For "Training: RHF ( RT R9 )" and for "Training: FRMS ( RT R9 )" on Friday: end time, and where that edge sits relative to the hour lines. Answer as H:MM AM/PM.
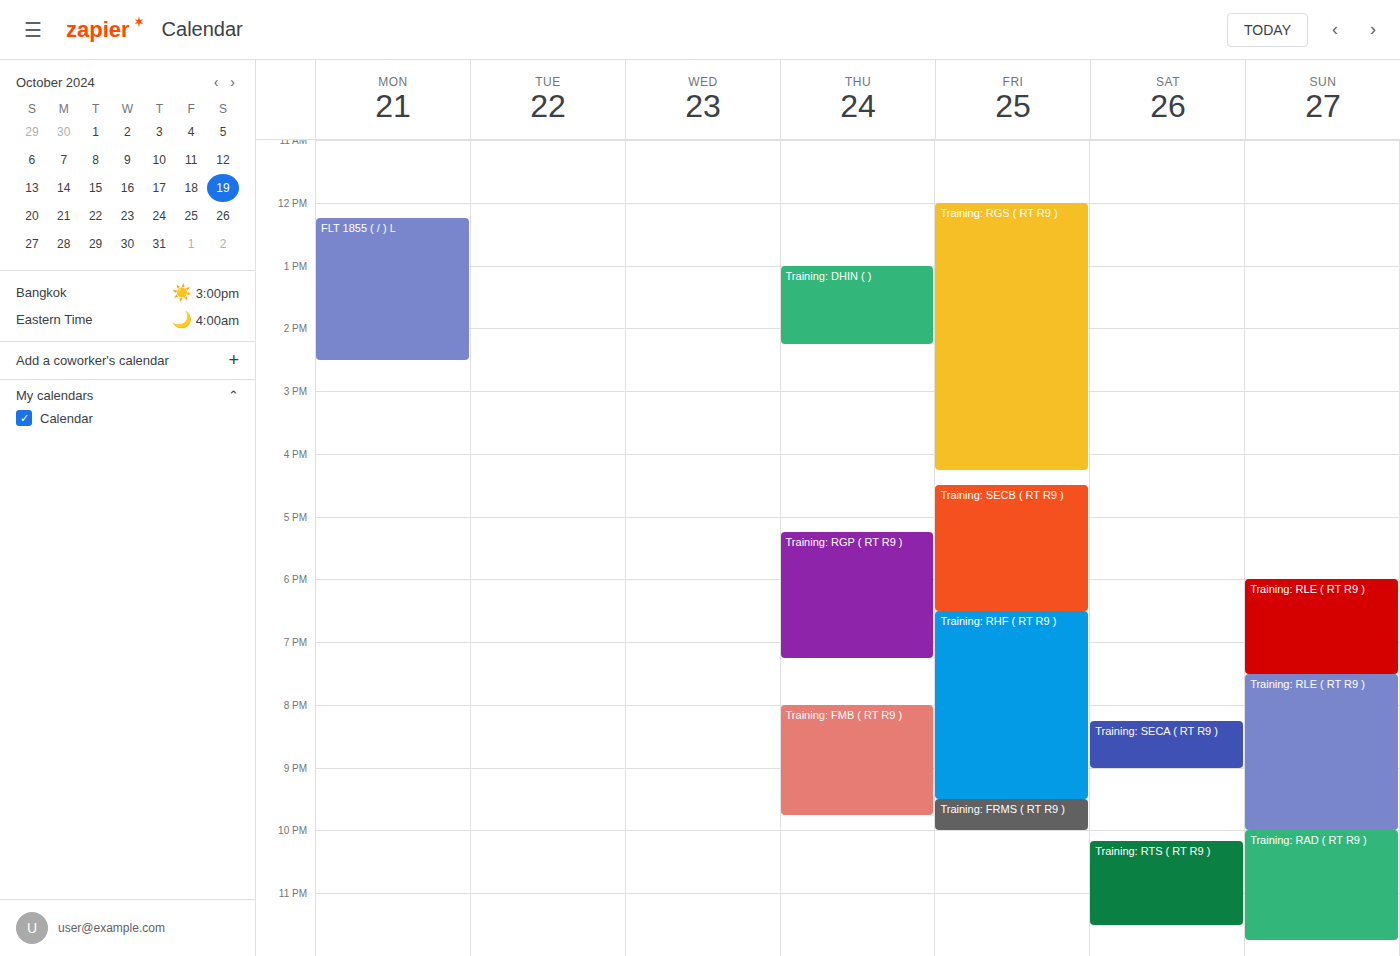
"Training: RHF ( RT R9 )": 9:30 PM, halfway between the 9 PM and 10 PM lines. "Training: FRMS ( RT R9 )": 10:00 PM, exactly on the 10 PM line.